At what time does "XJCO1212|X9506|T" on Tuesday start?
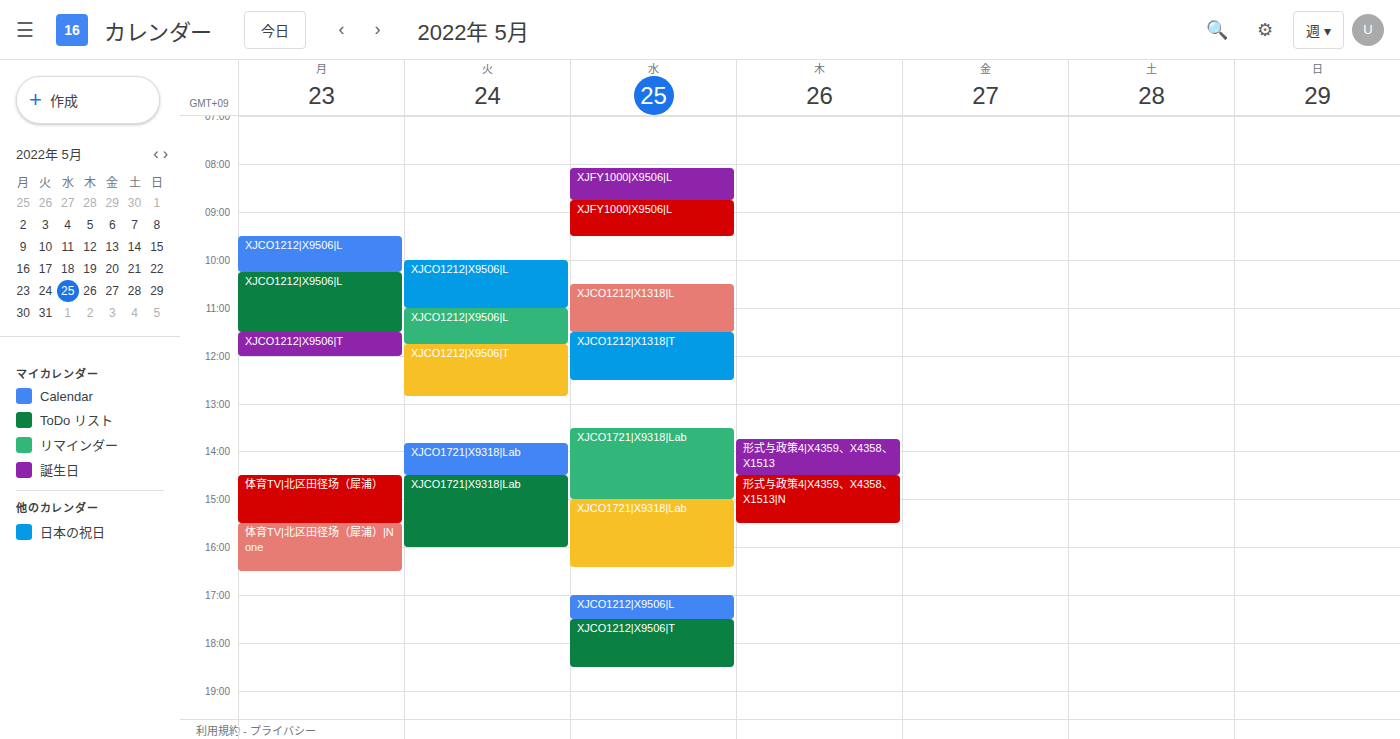
11:45 AM